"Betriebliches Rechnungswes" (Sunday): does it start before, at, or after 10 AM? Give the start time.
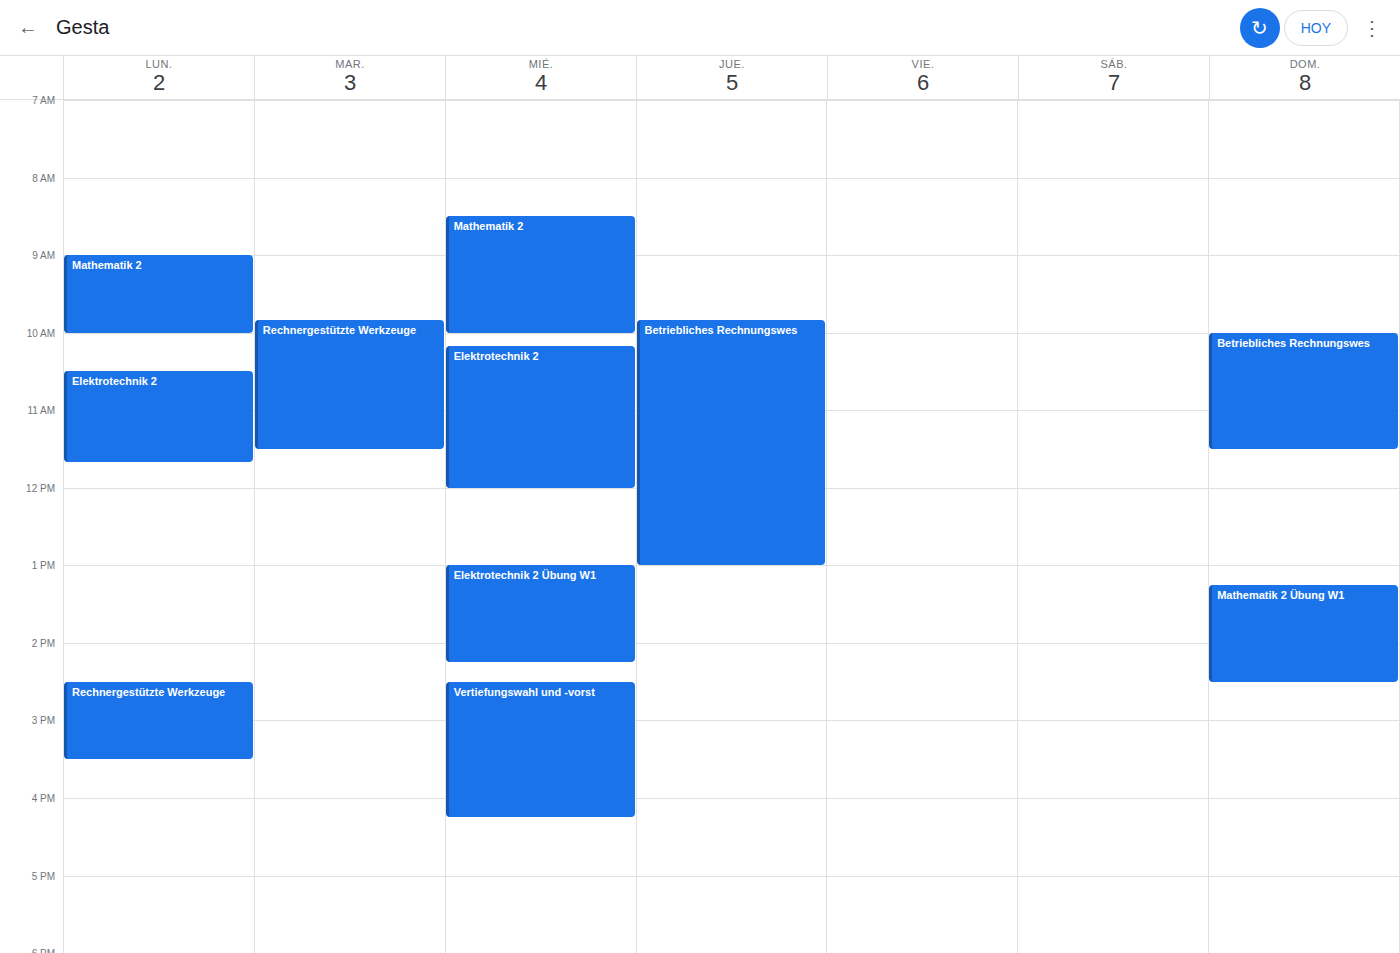
10:00 AM -- exactly at 10 AM, on the 10 AM line.